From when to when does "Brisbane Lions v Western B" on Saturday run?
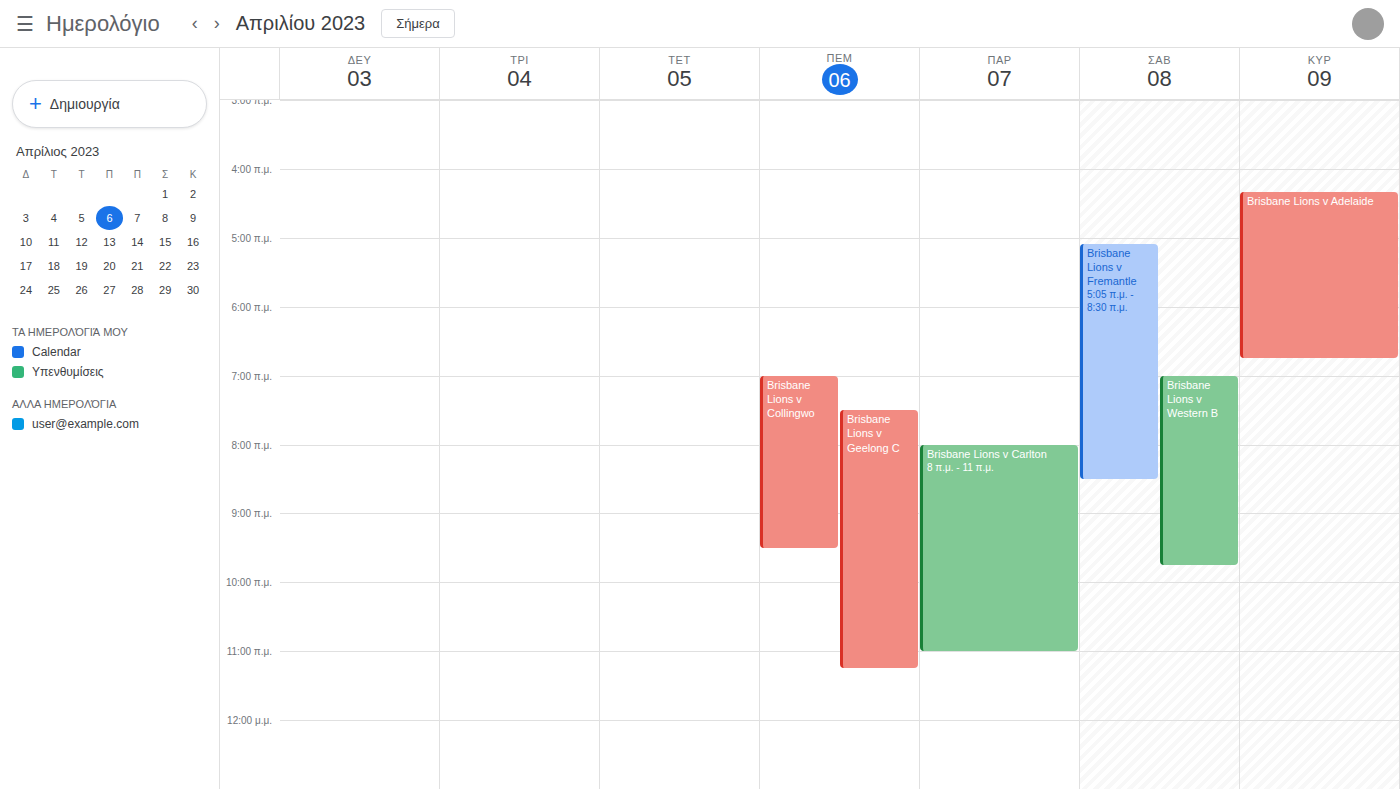
7:00 AM to 9:45 AM